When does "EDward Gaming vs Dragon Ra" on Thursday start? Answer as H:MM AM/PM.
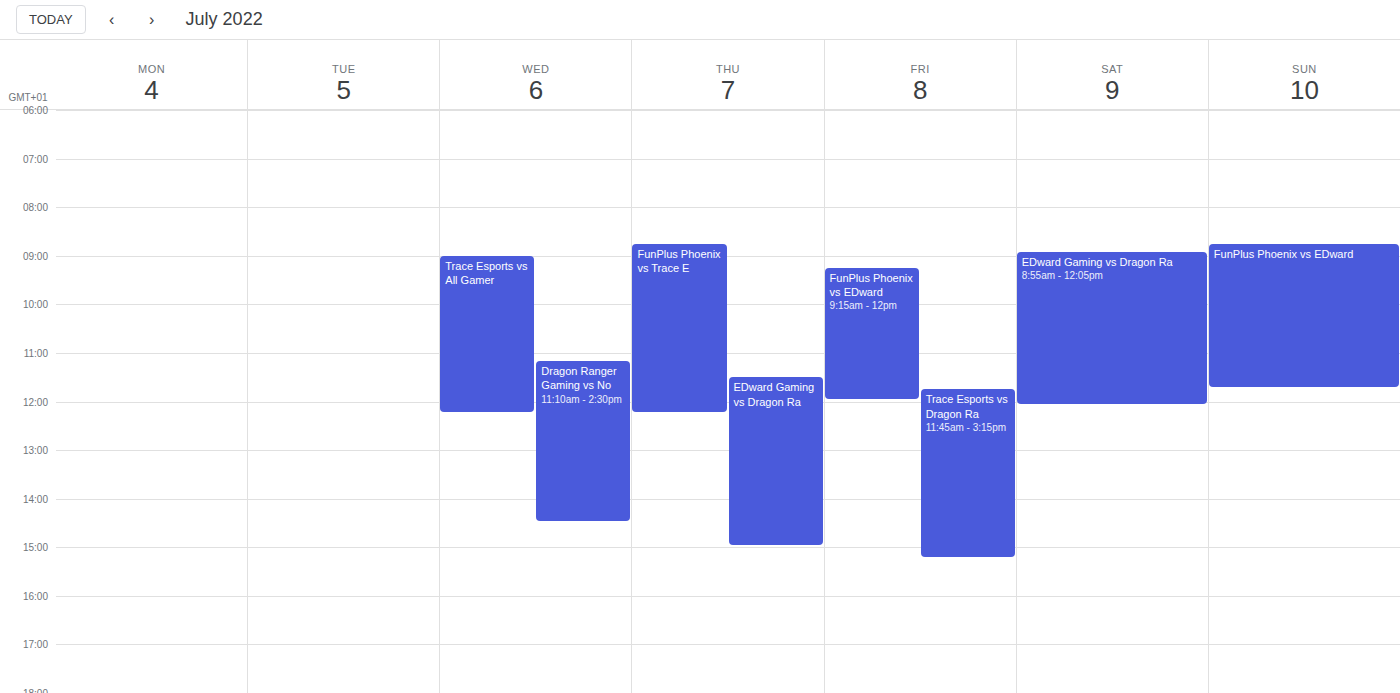
11:30 AM